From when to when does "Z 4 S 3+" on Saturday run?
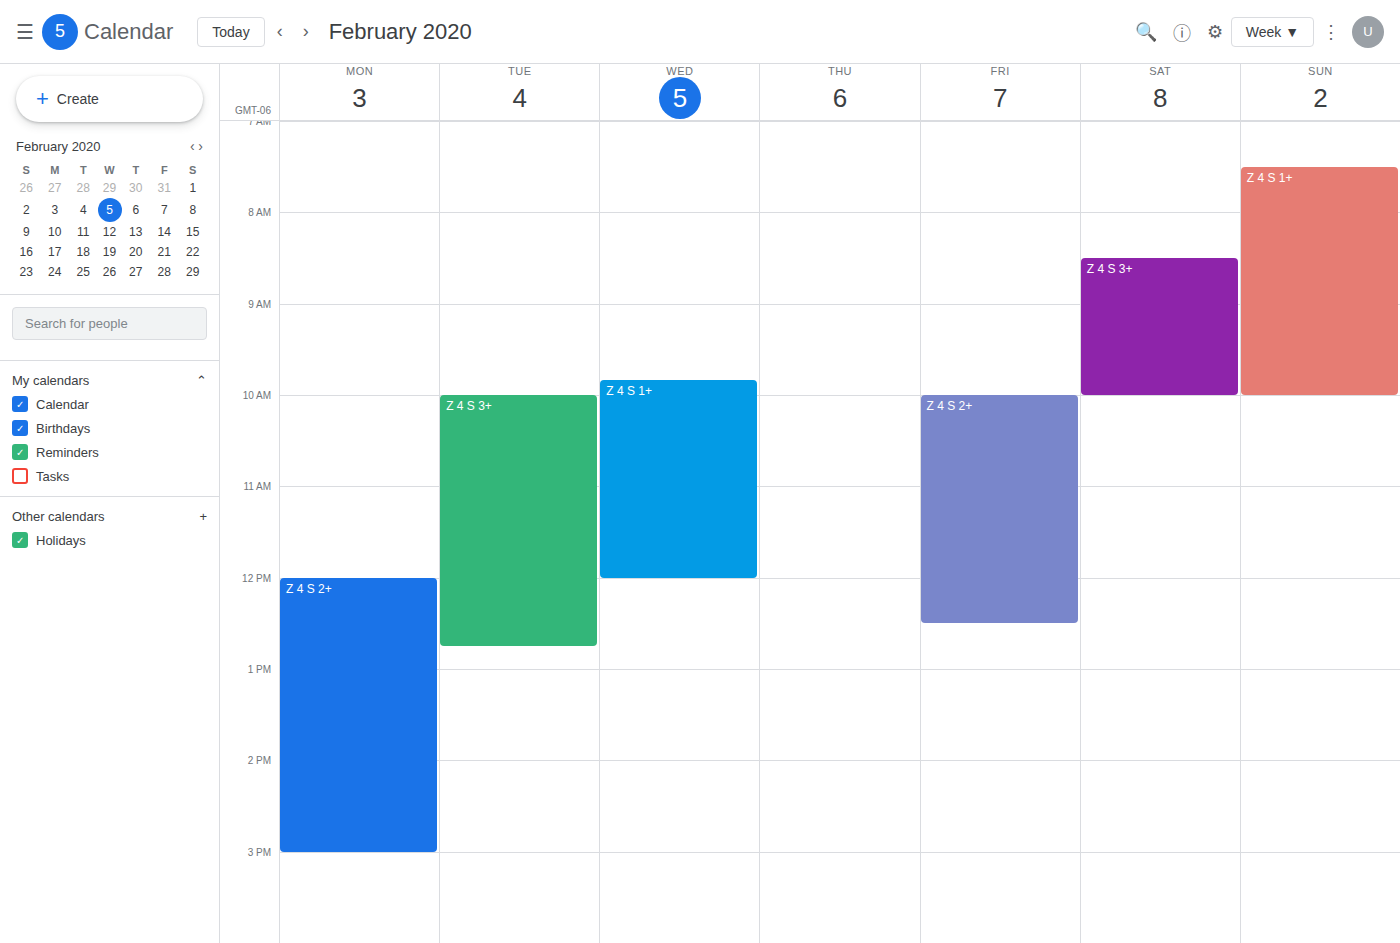
8:30 AM to 10:00 AM